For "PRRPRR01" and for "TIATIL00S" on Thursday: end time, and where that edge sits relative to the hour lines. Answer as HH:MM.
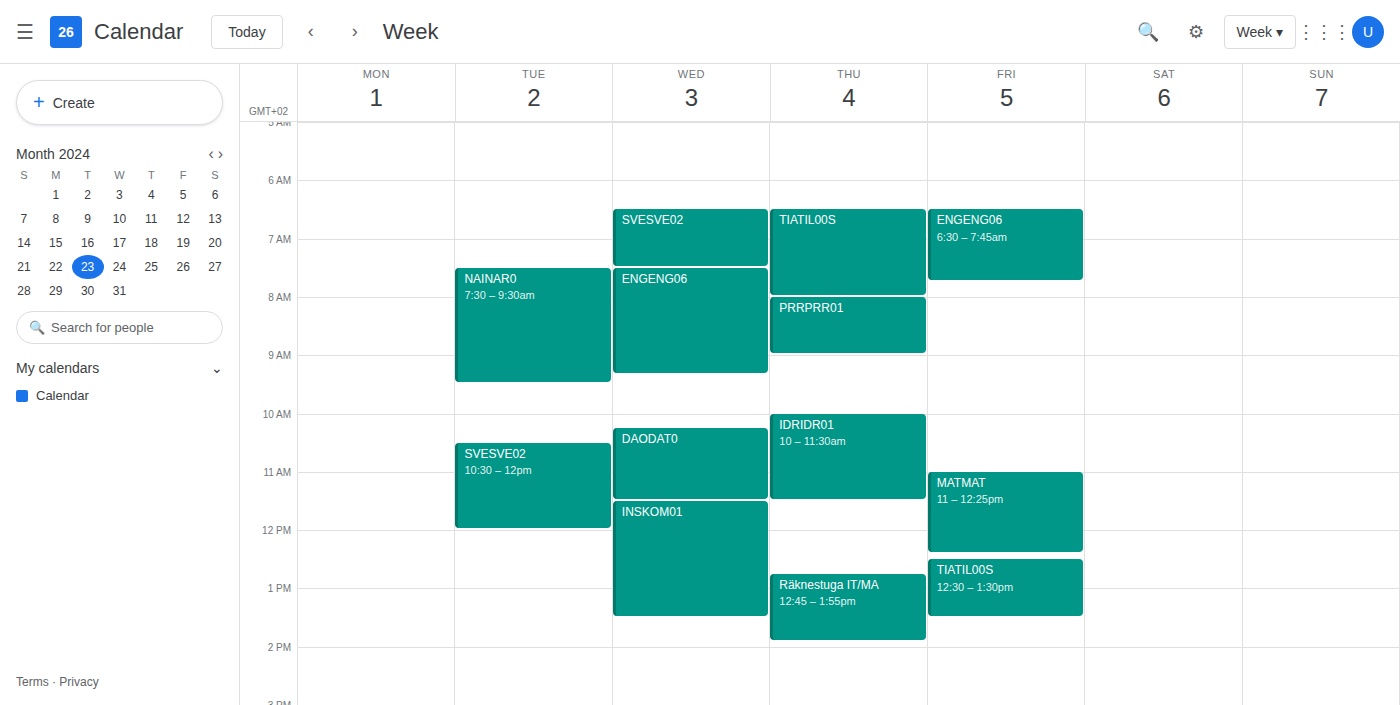
"PRRPRR01": 09:00, exactly on the 09:00 line. "TIATIL00S": 08:00, exactly on the 08:00 line.